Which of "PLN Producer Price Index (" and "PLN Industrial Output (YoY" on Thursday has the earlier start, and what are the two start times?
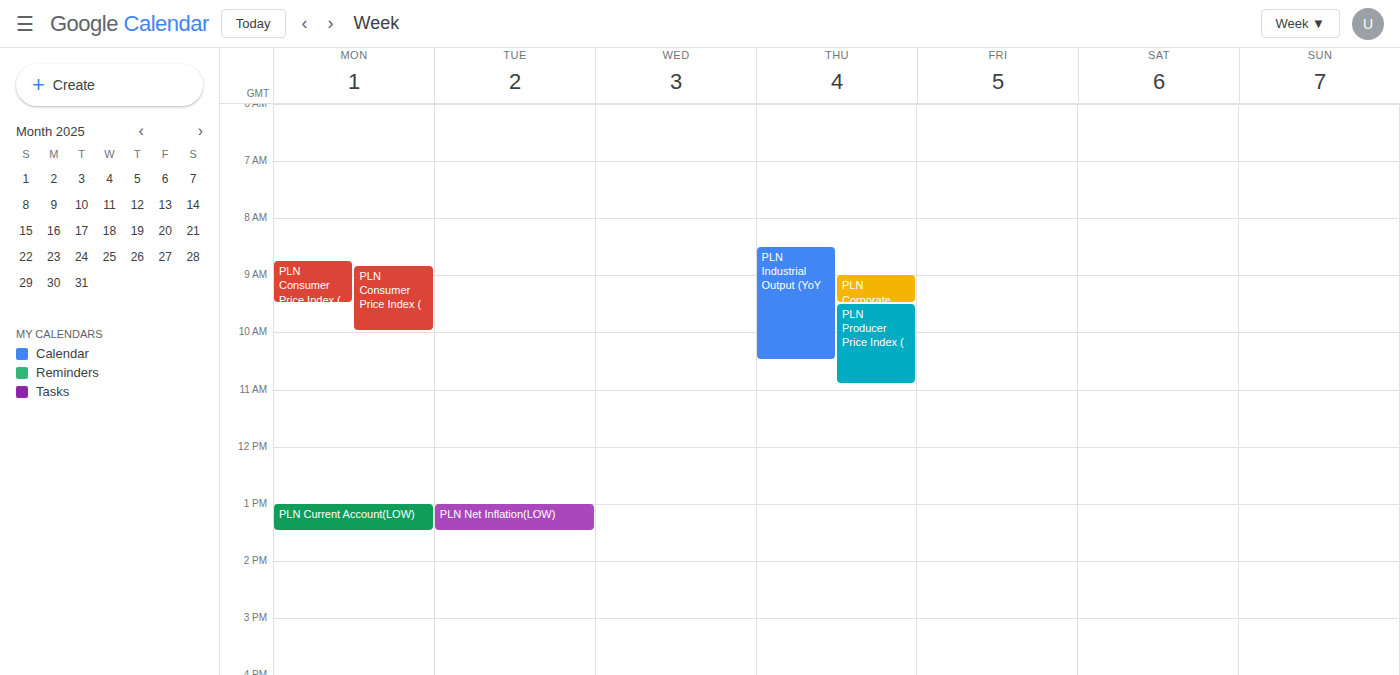
"PLN Industrial Output (YoY" 8:30 AM; "PLN Producer Price Index (" 9:30 AM.